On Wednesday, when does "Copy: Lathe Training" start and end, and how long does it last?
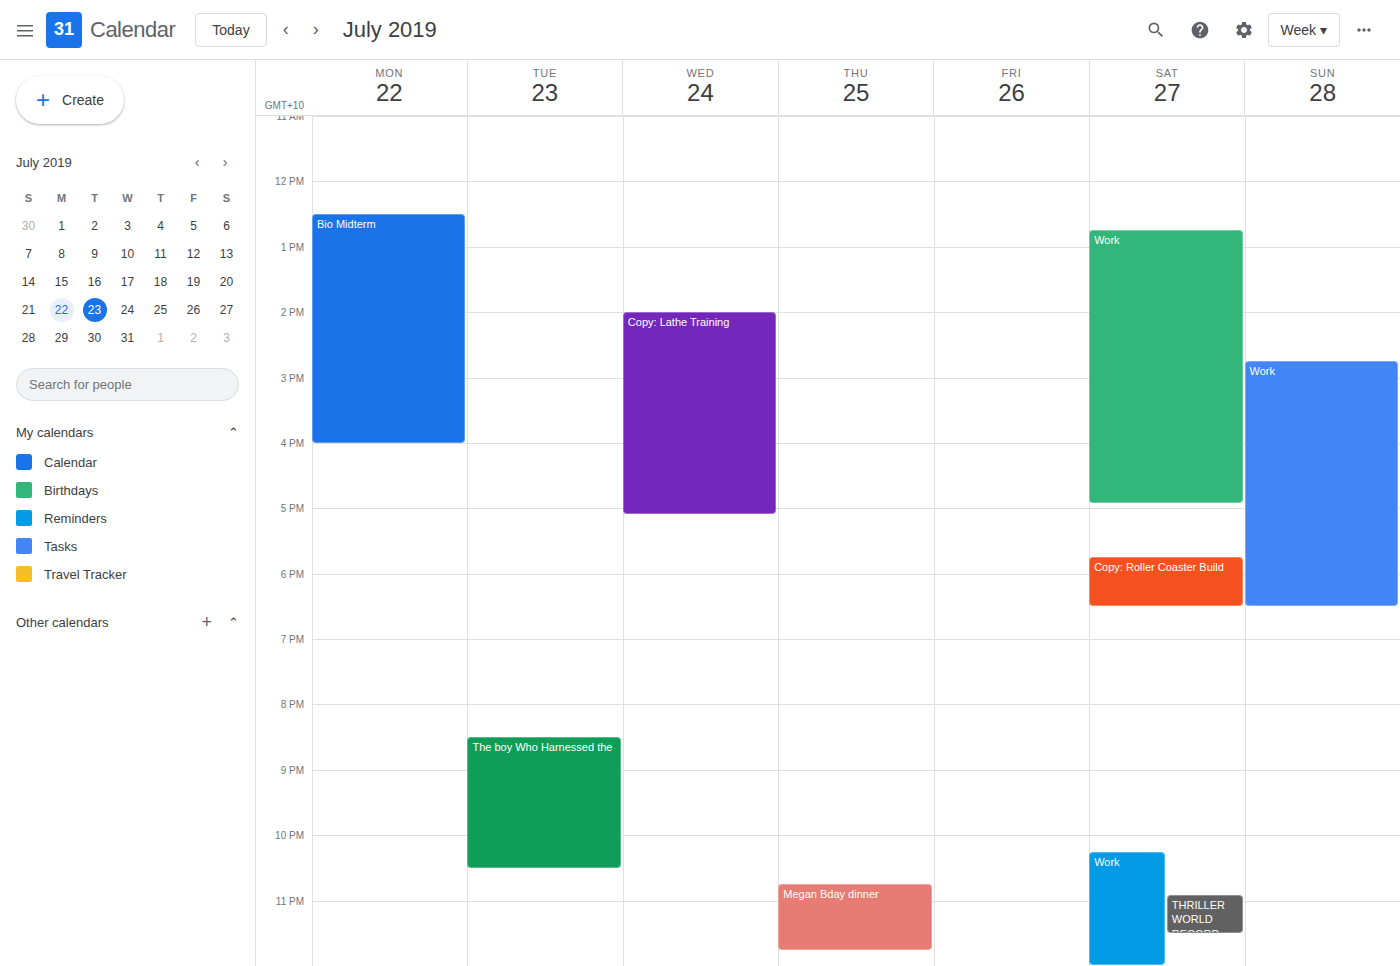
14:00 to 17:05, 3 hours 5 minutes